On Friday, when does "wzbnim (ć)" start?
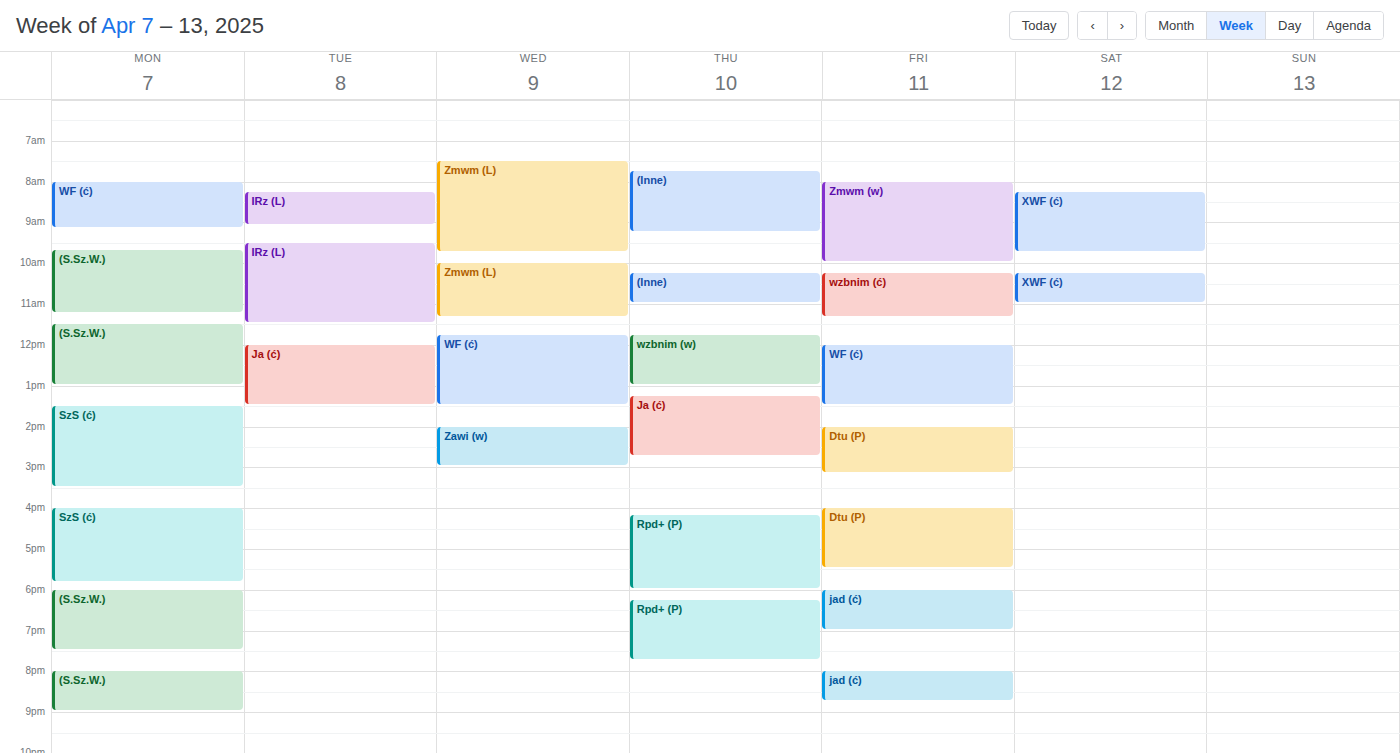
10:15 AM